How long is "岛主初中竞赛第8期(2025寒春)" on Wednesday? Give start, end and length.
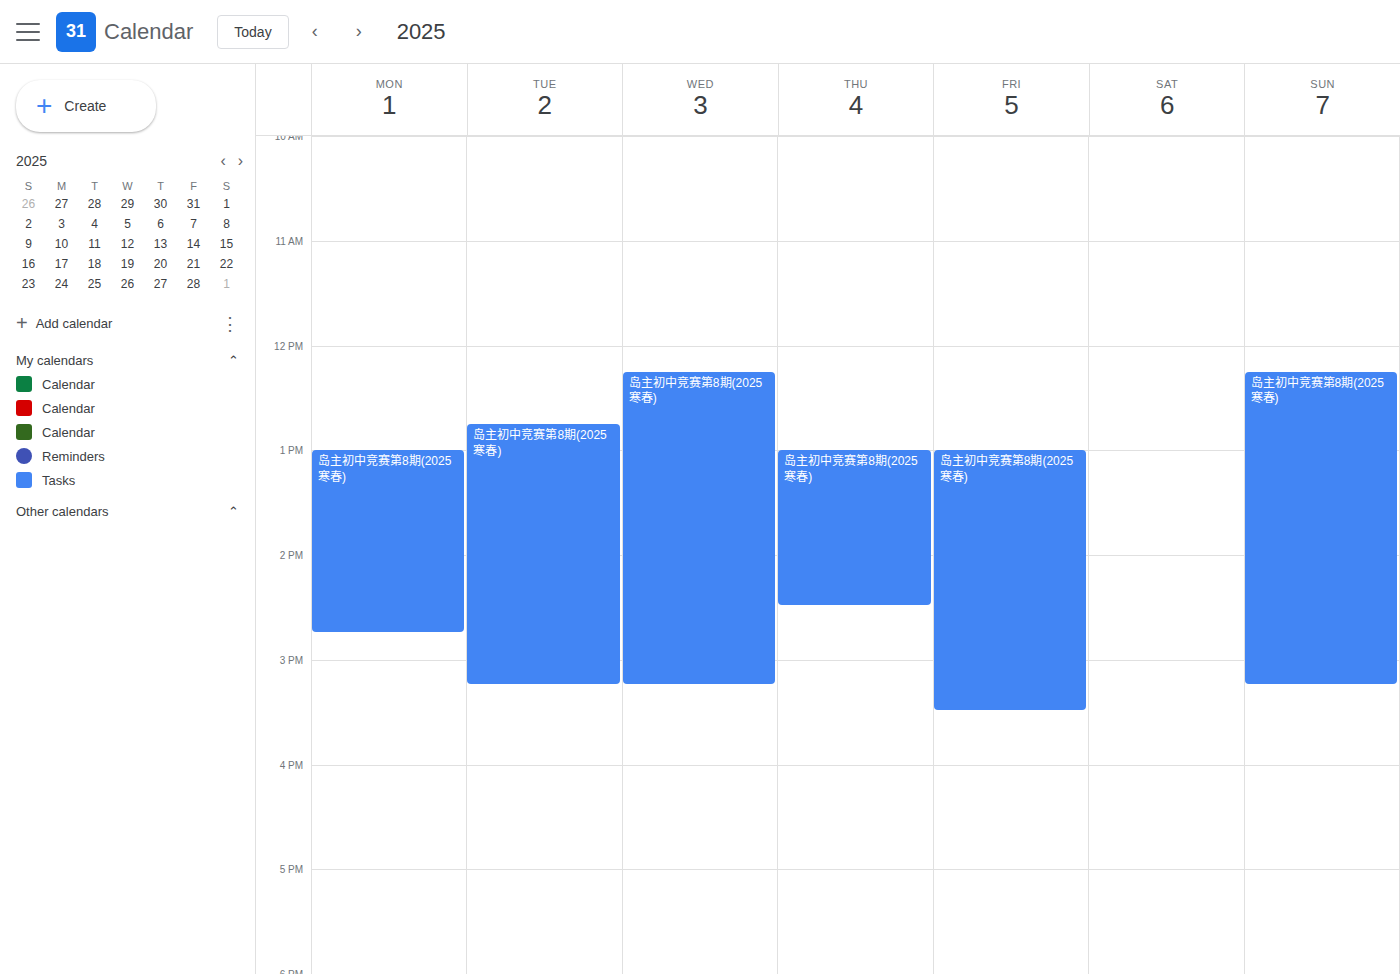
12:15 PM to 3:15 PM, 3 hours